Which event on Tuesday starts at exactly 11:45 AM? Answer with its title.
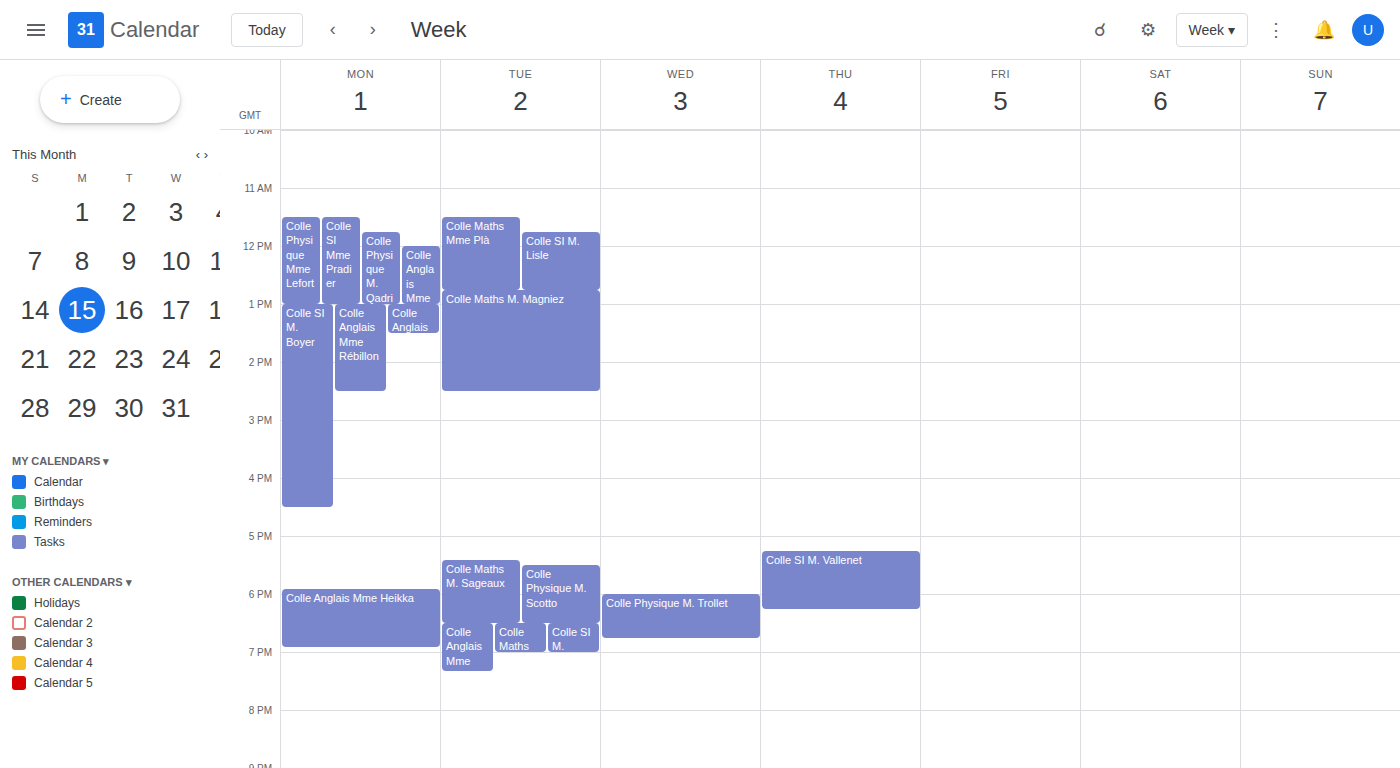
"Colle SI M. Lisle"